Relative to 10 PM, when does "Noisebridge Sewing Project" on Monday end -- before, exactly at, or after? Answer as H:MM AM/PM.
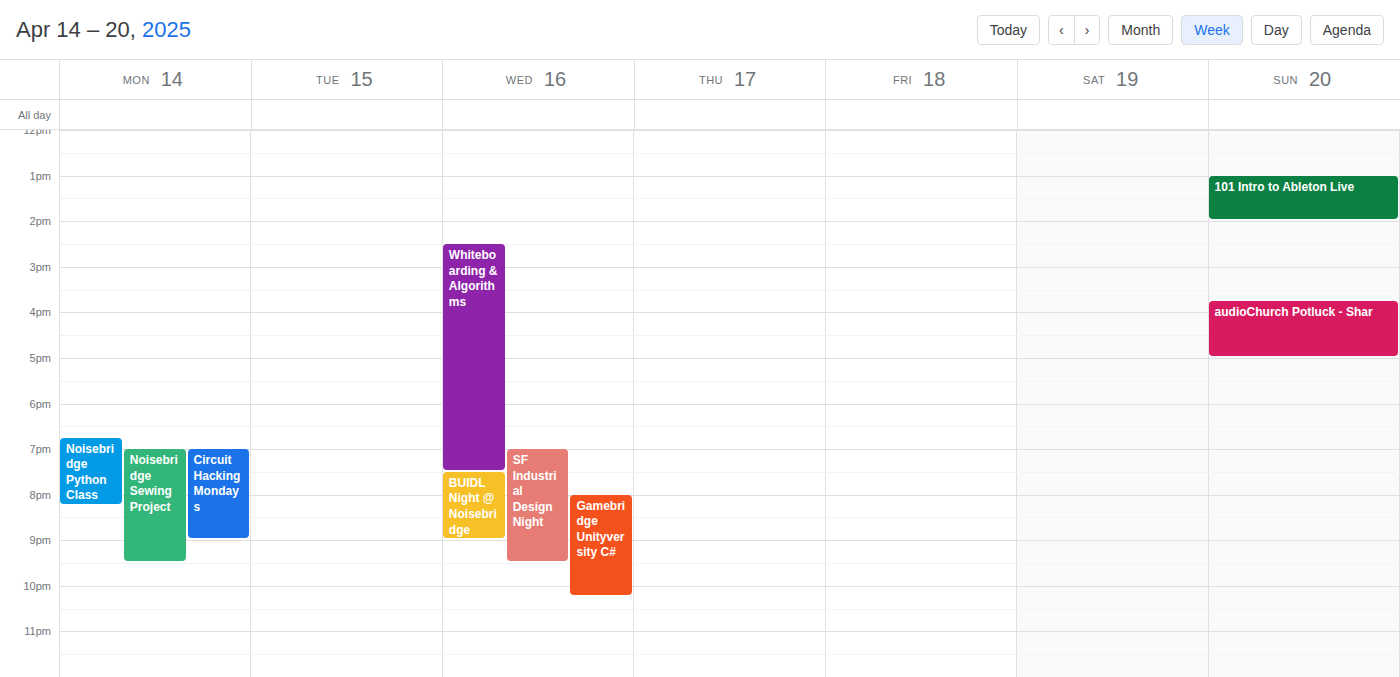
9:30 PM -- before 10 PM, 30 minutes above the 10 PM line.